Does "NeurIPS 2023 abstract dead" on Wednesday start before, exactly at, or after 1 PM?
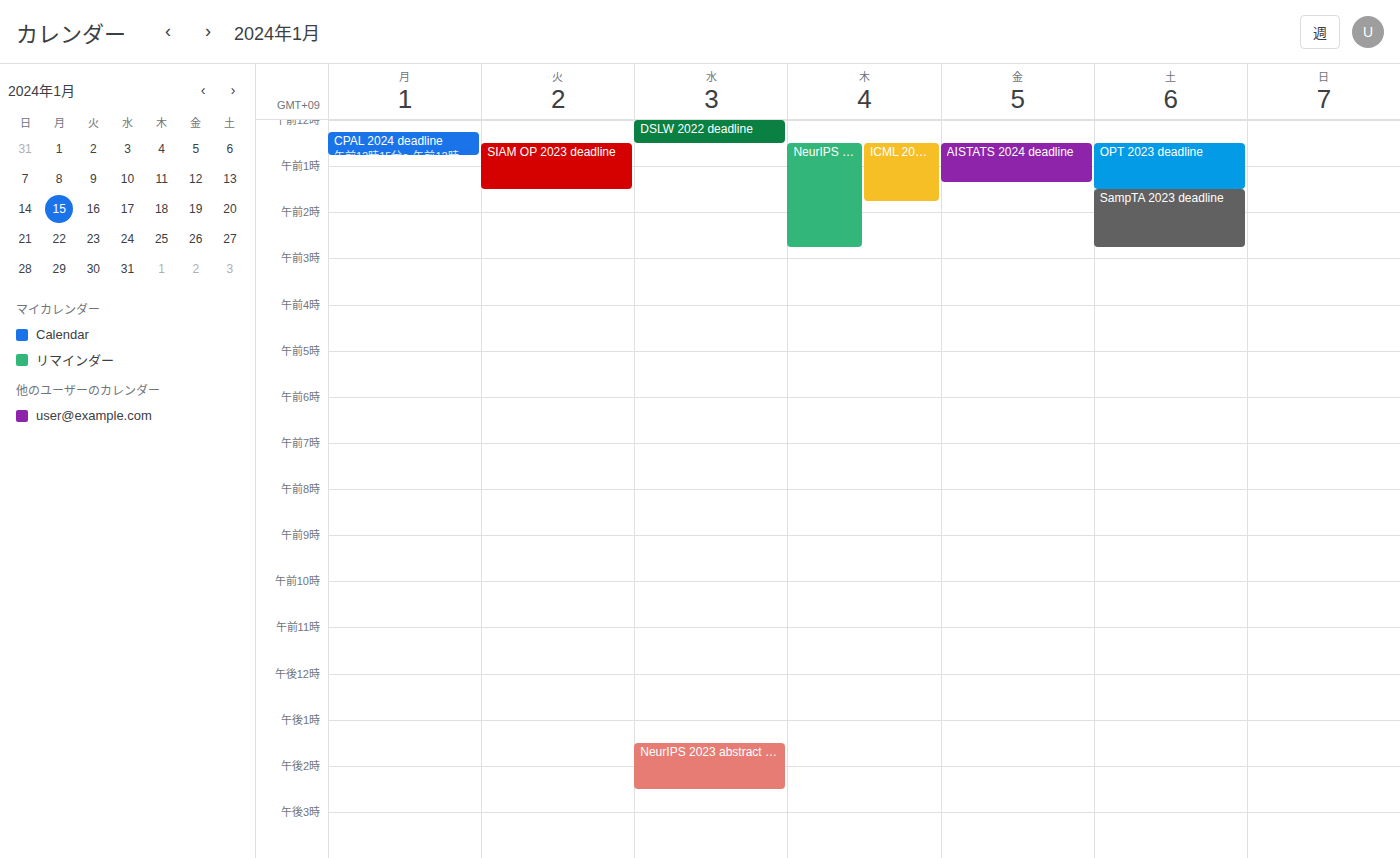
1:30 PM -- after 1 PM, 30 minutes below the 1 PM line.